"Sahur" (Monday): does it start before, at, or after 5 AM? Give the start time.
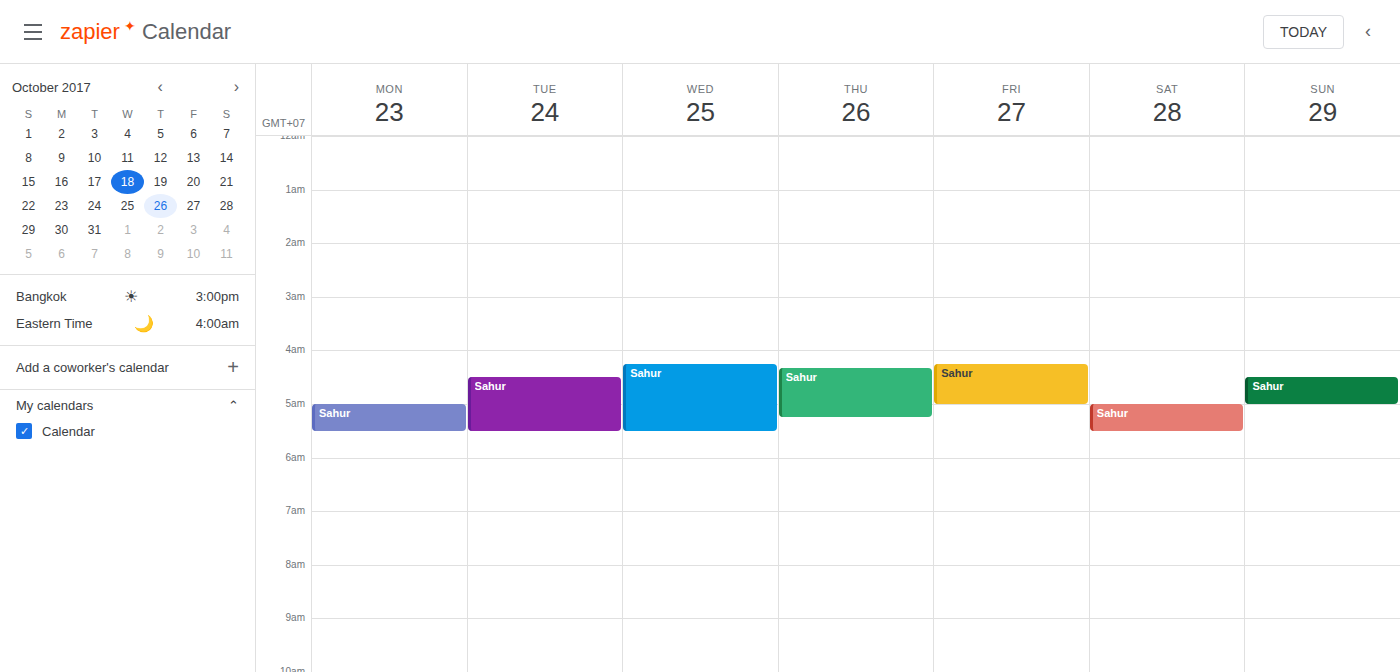
5:00 AM -- exactly at 5 AM, on the 5 AM line.